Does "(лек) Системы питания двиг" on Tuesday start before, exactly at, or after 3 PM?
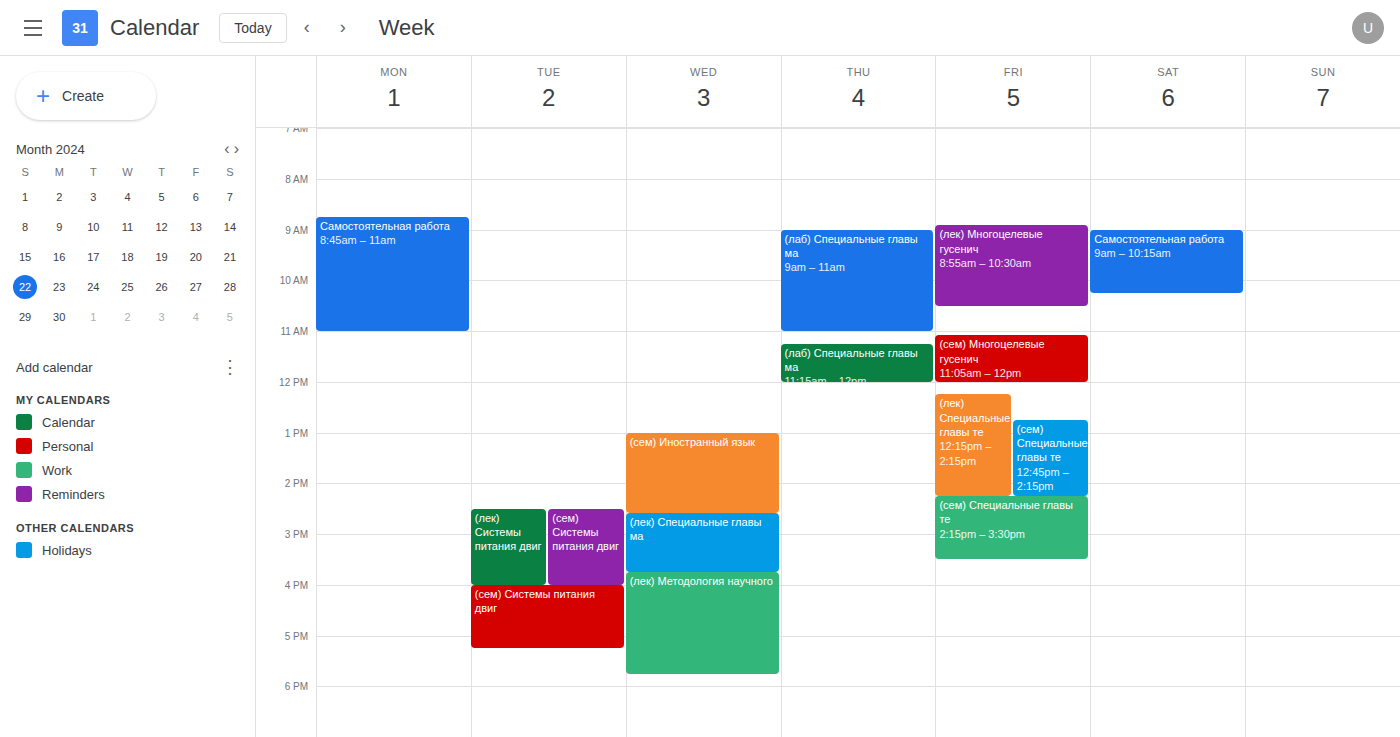
2:30 PM -- before 3 PM, 30 minutes above the 3 PM line.